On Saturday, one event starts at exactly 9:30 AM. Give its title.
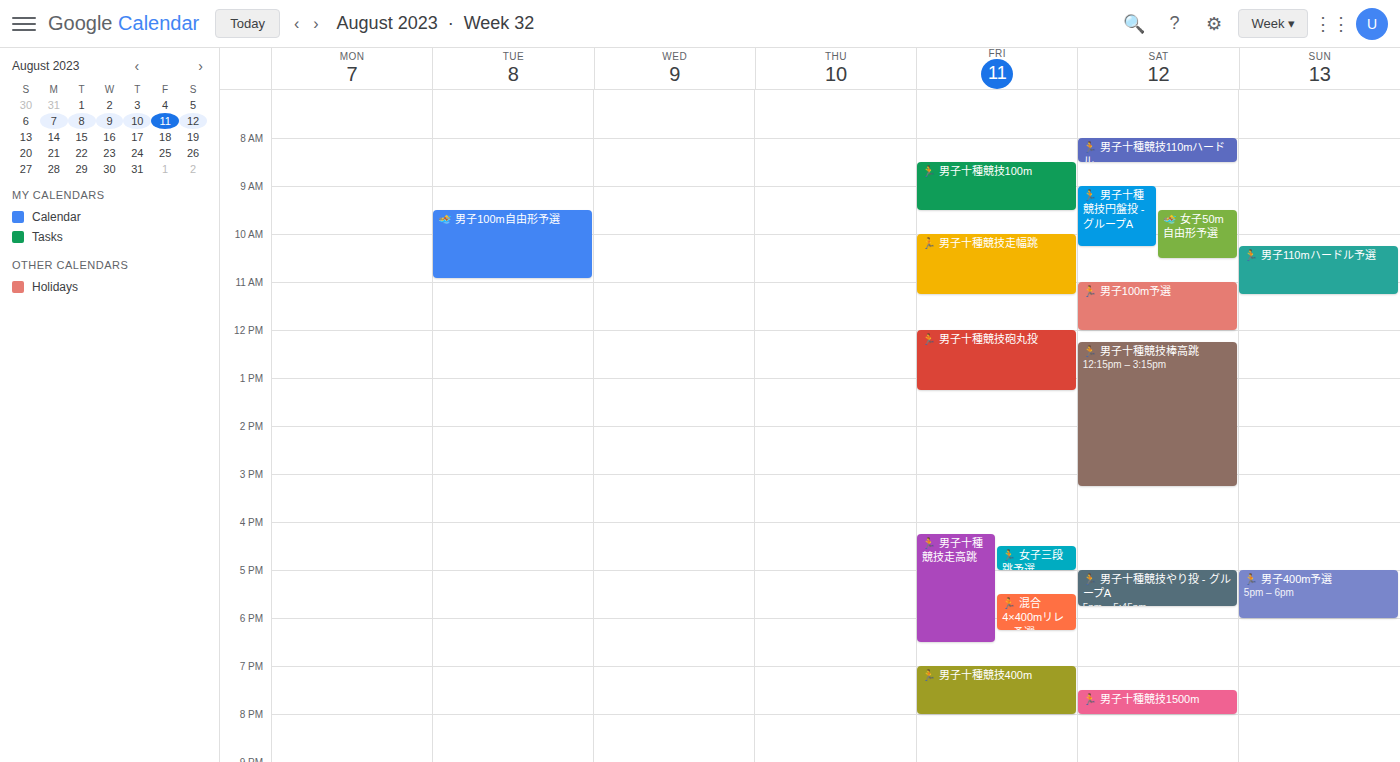
"🏊 女子50m自由形予選"